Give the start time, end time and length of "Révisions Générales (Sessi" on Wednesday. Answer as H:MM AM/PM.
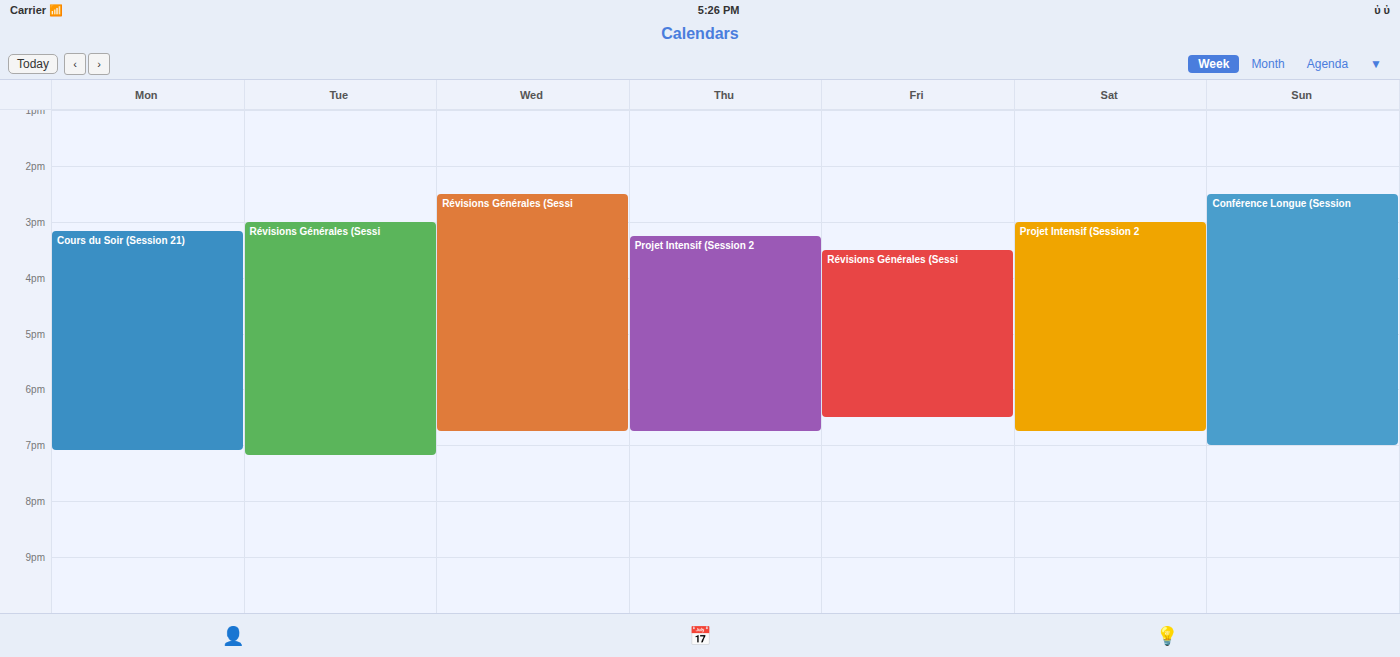
2:30 PM to 6:45 PM, 4 hours 15 minutes